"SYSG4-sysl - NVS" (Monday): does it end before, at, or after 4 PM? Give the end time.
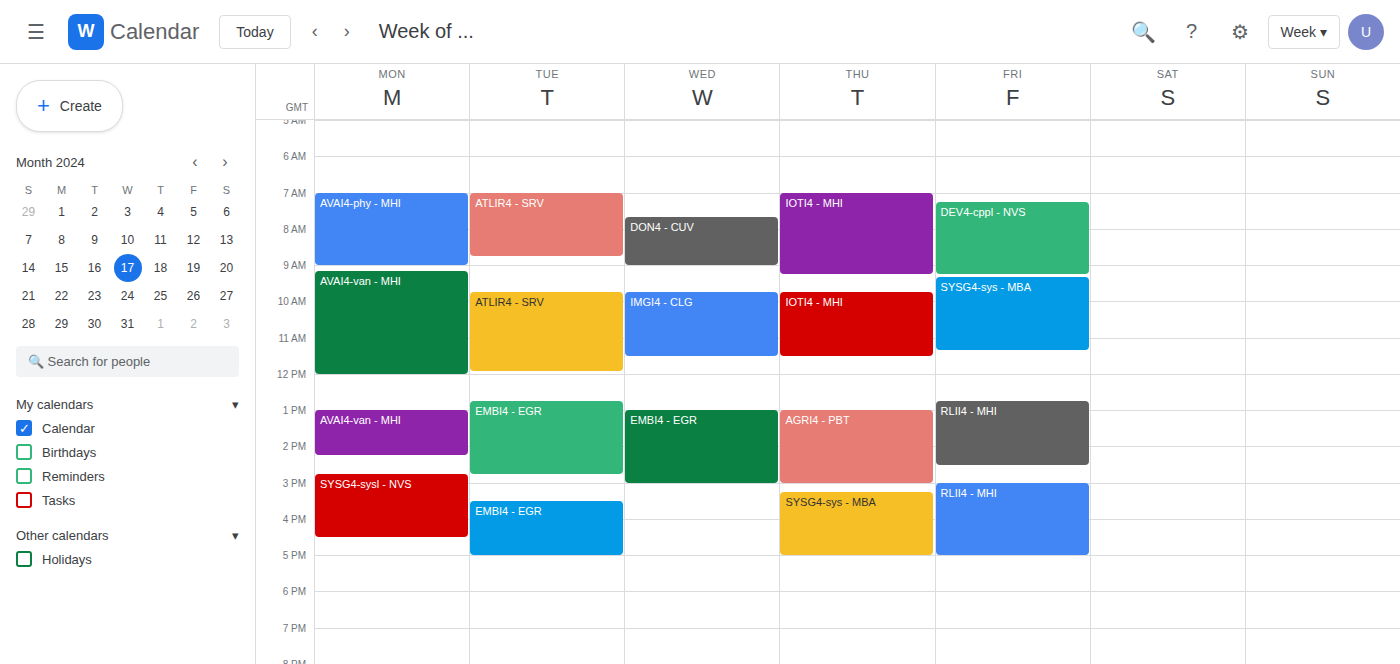
4:30 PM -- after 4 PM, 30 minutes below the 4 PM line.